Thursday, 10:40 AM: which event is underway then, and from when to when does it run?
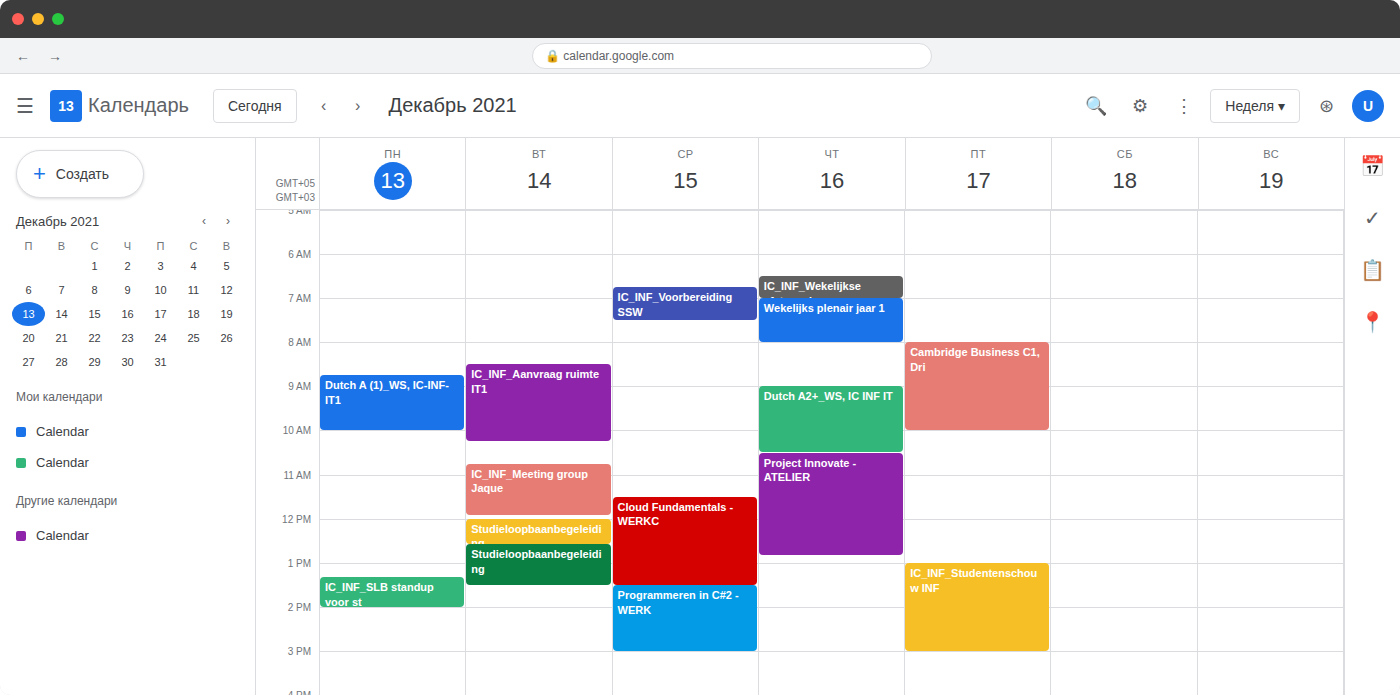
"Project Innovate - ATELIER", 10:30 AM to 12:50 PM